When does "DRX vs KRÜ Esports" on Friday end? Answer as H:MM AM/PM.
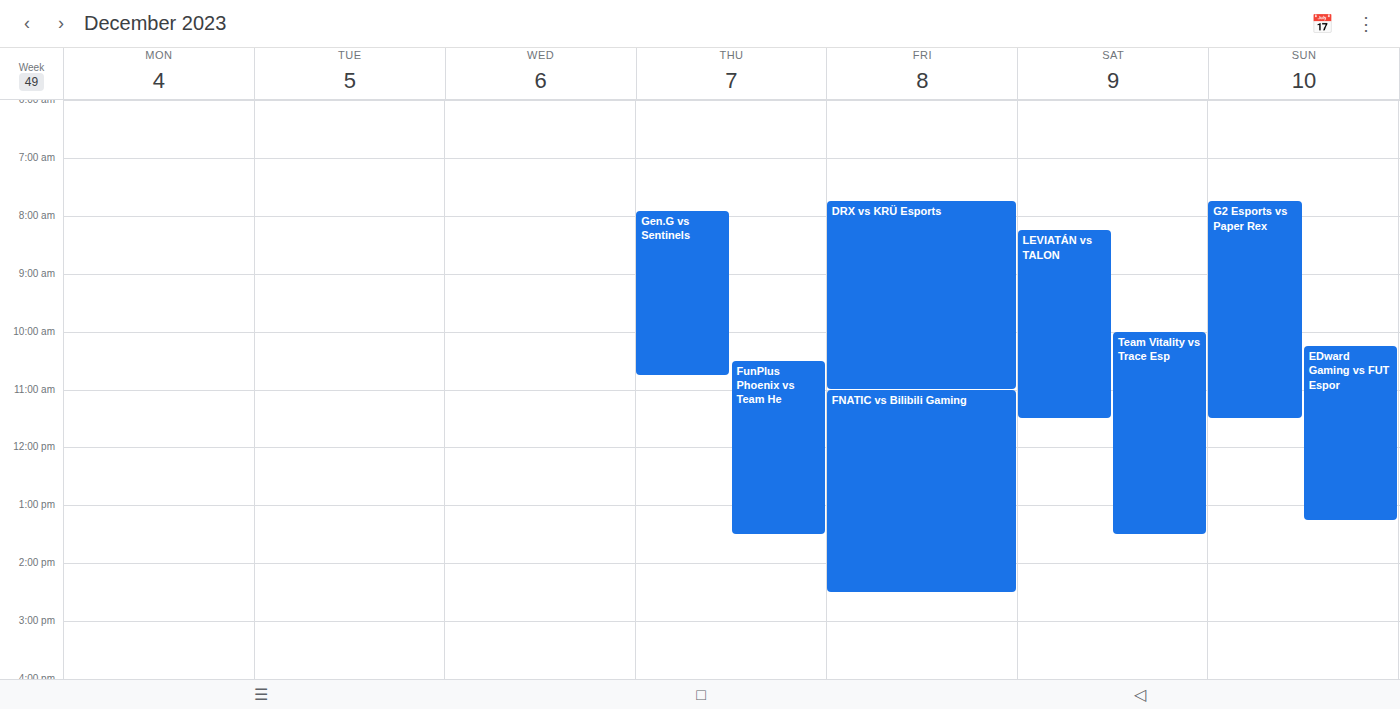
11:00 AM